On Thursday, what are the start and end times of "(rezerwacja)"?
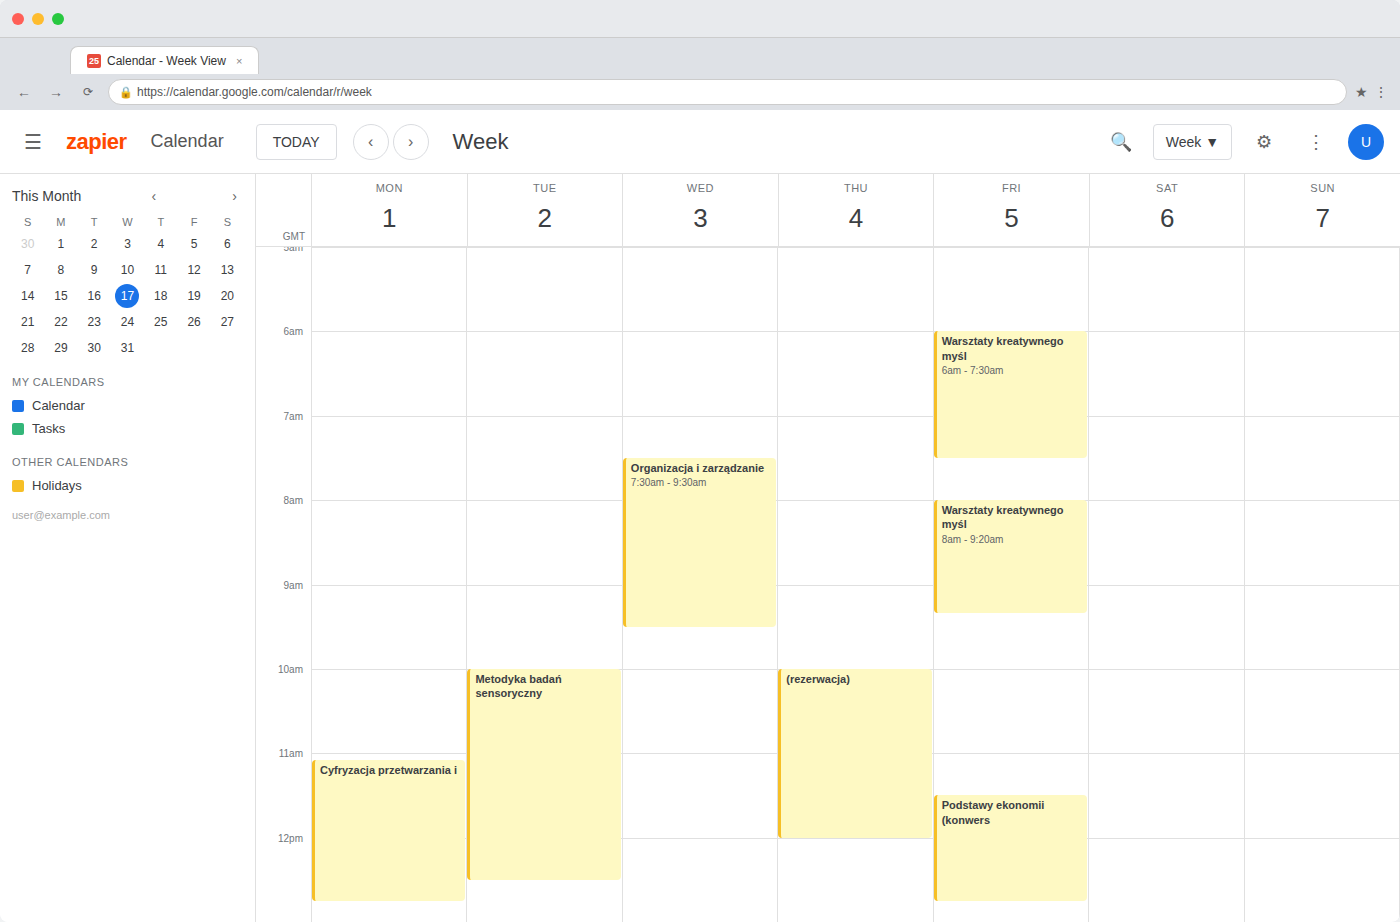
10:00 AM to 12:00 PM